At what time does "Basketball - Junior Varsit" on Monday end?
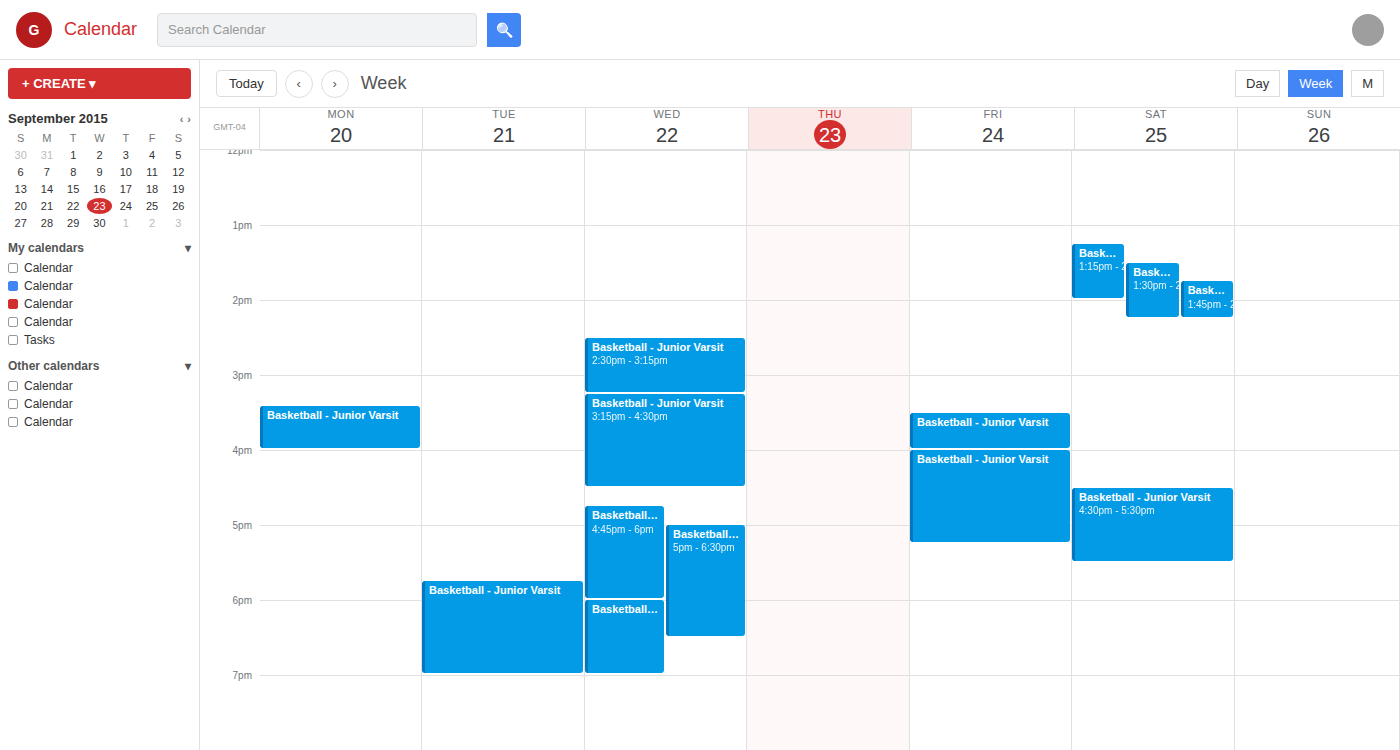
4:00 PM